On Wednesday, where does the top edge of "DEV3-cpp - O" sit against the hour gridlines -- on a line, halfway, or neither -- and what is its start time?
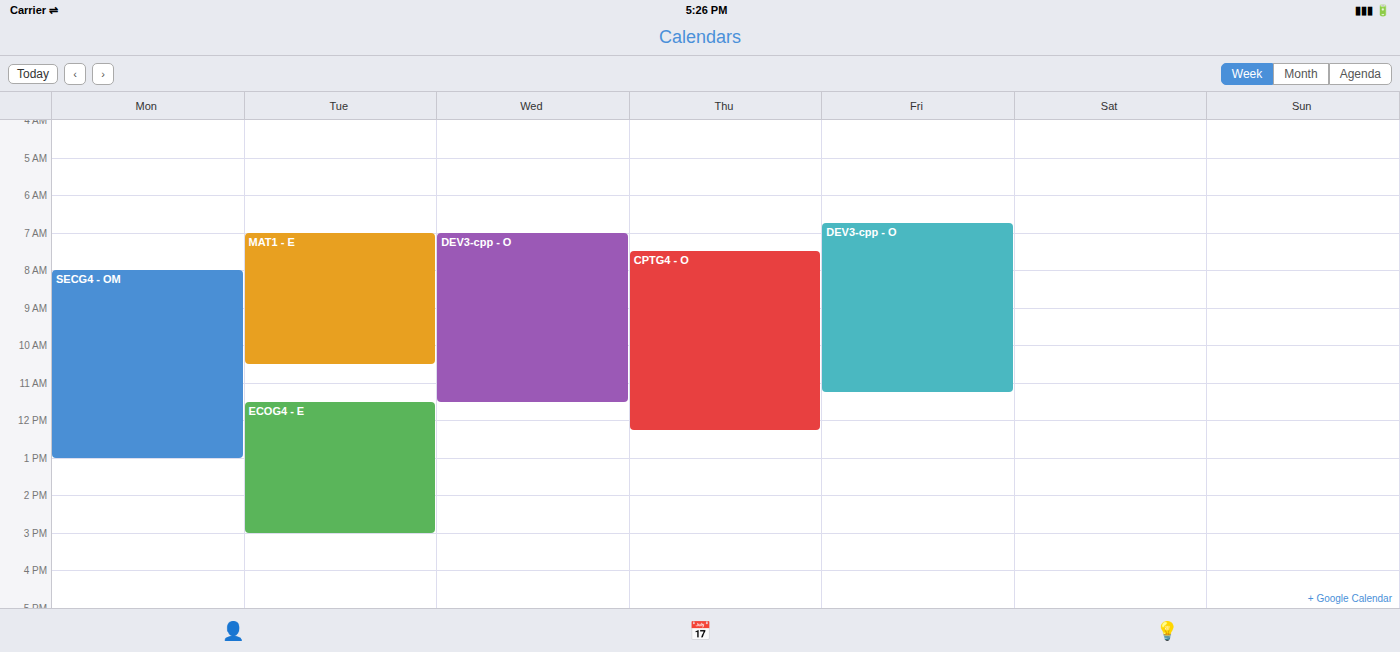
7:00 AM -- exactly on the 7 AM line.